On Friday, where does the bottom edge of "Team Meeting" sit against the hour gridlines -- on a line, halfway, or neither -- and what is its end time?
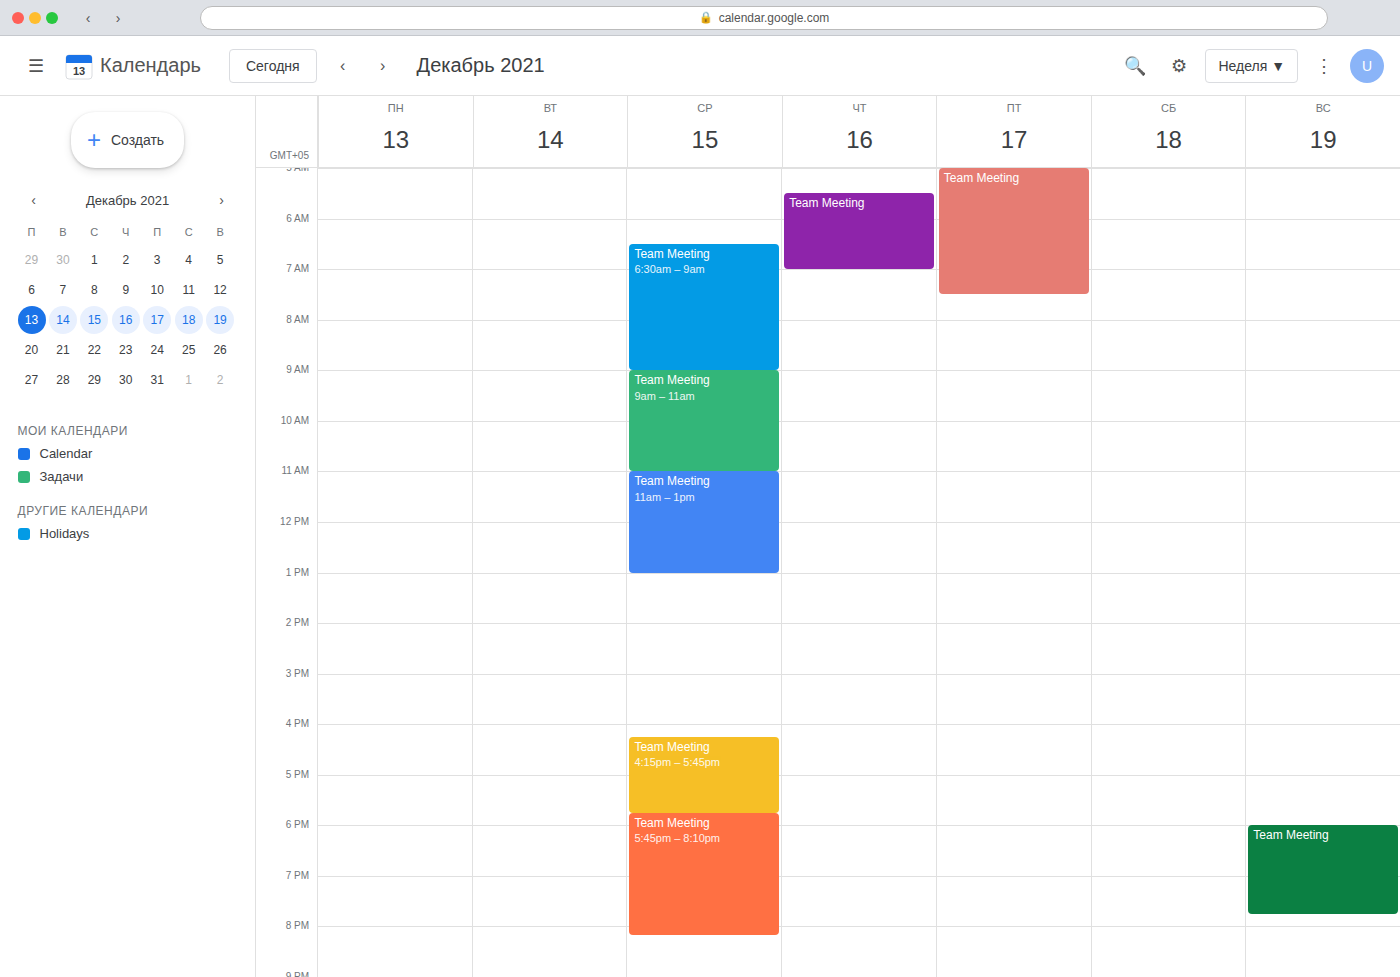
7:30 AM -- halfway between the 7 AM and 8 AM lines.